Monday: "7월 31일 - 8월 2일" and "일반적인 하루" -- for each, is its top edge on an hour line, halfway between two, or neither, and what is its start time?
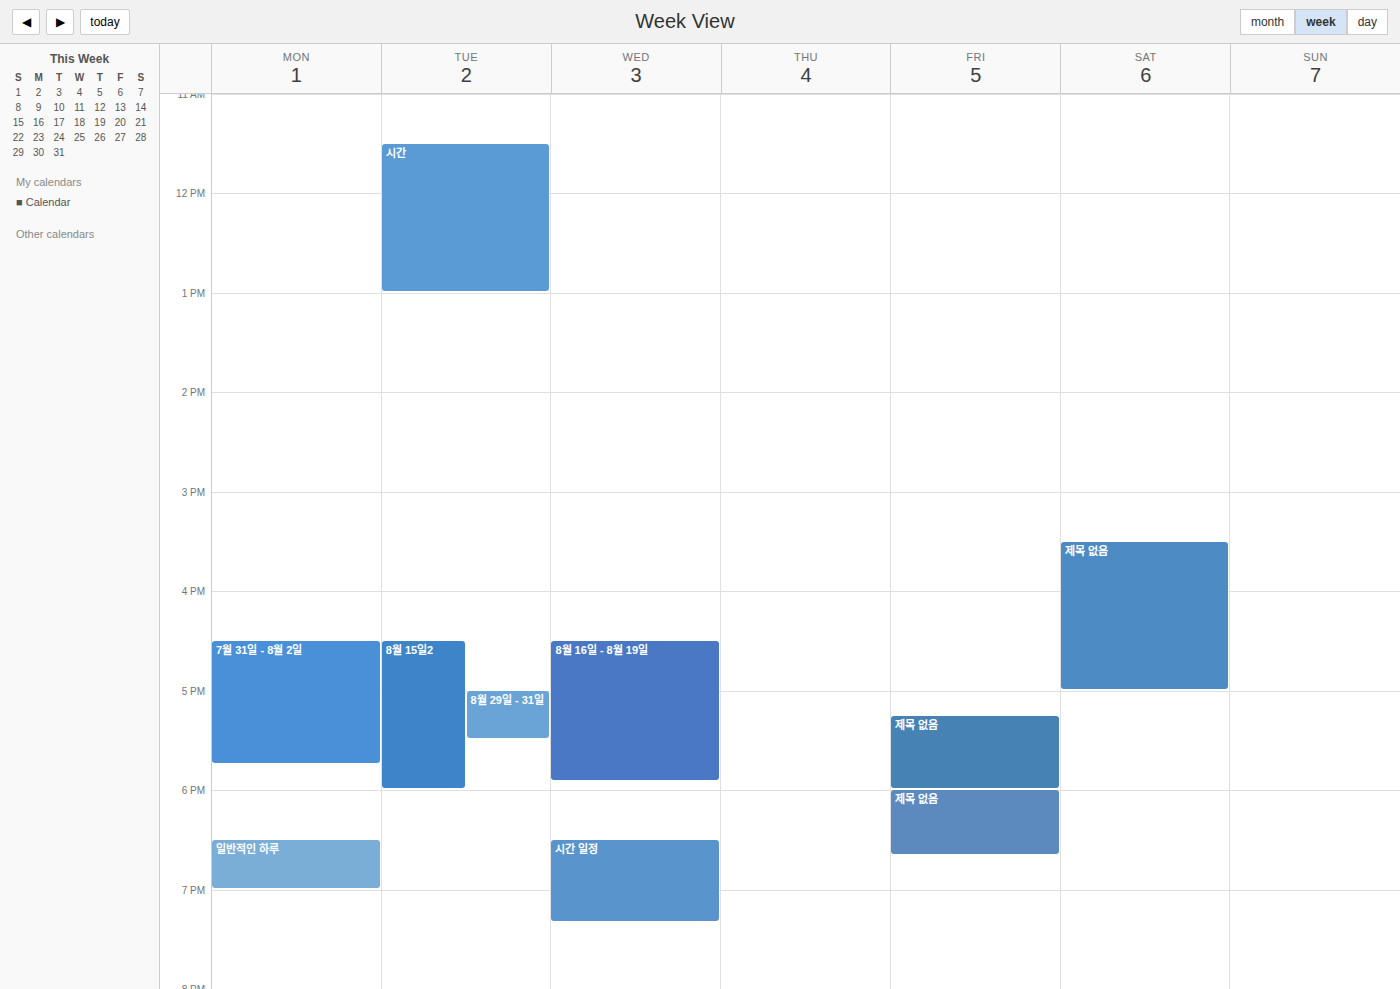
"7월 31일 - 8월 2일": 4:30 PM, halfway between the 4 PM and 5 PM lines. "일반적인 하루": 6:30 PM, halfway between the 6 PM and 7 PM lines.